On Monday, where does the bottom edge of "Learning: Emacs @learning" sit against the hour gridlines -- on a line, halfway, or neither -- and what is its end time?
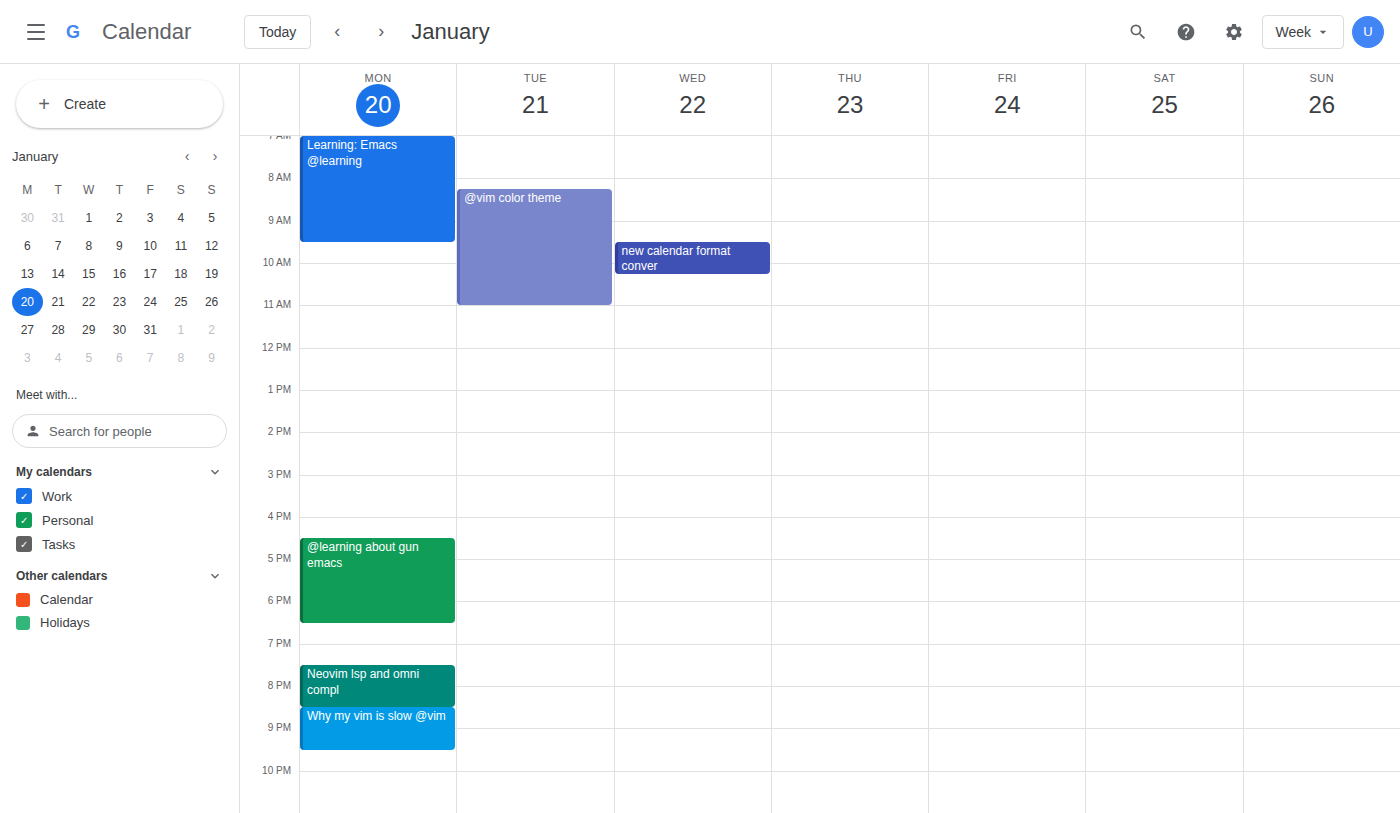
9:30 AM -- halfway between the 9 AM and 10 AM lines.